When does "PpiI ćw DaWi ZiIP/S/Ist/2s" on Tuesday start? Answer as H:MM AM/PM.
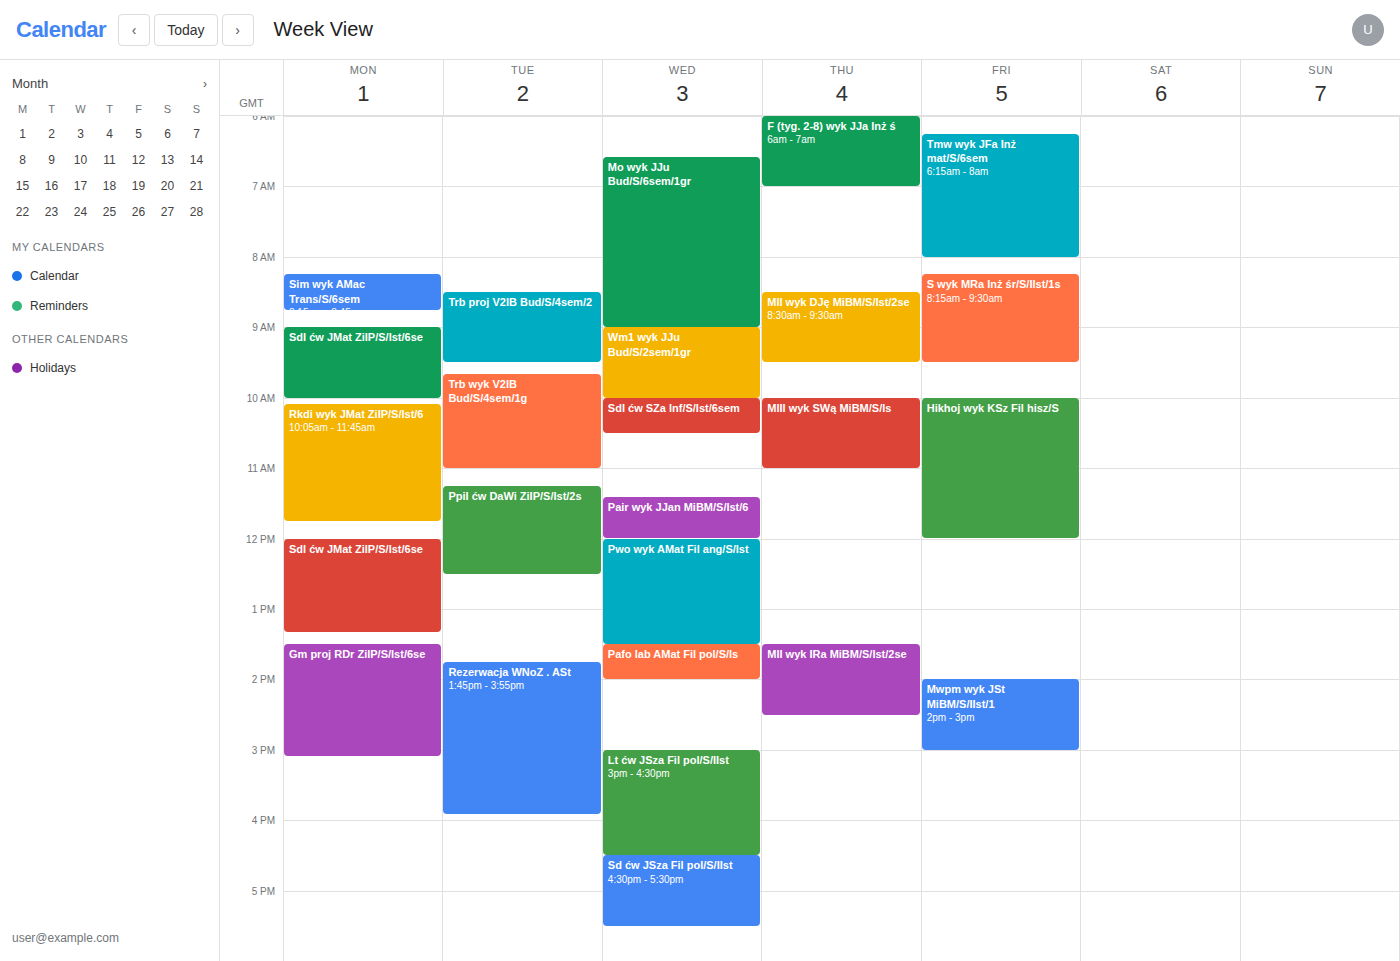
11:15 AM